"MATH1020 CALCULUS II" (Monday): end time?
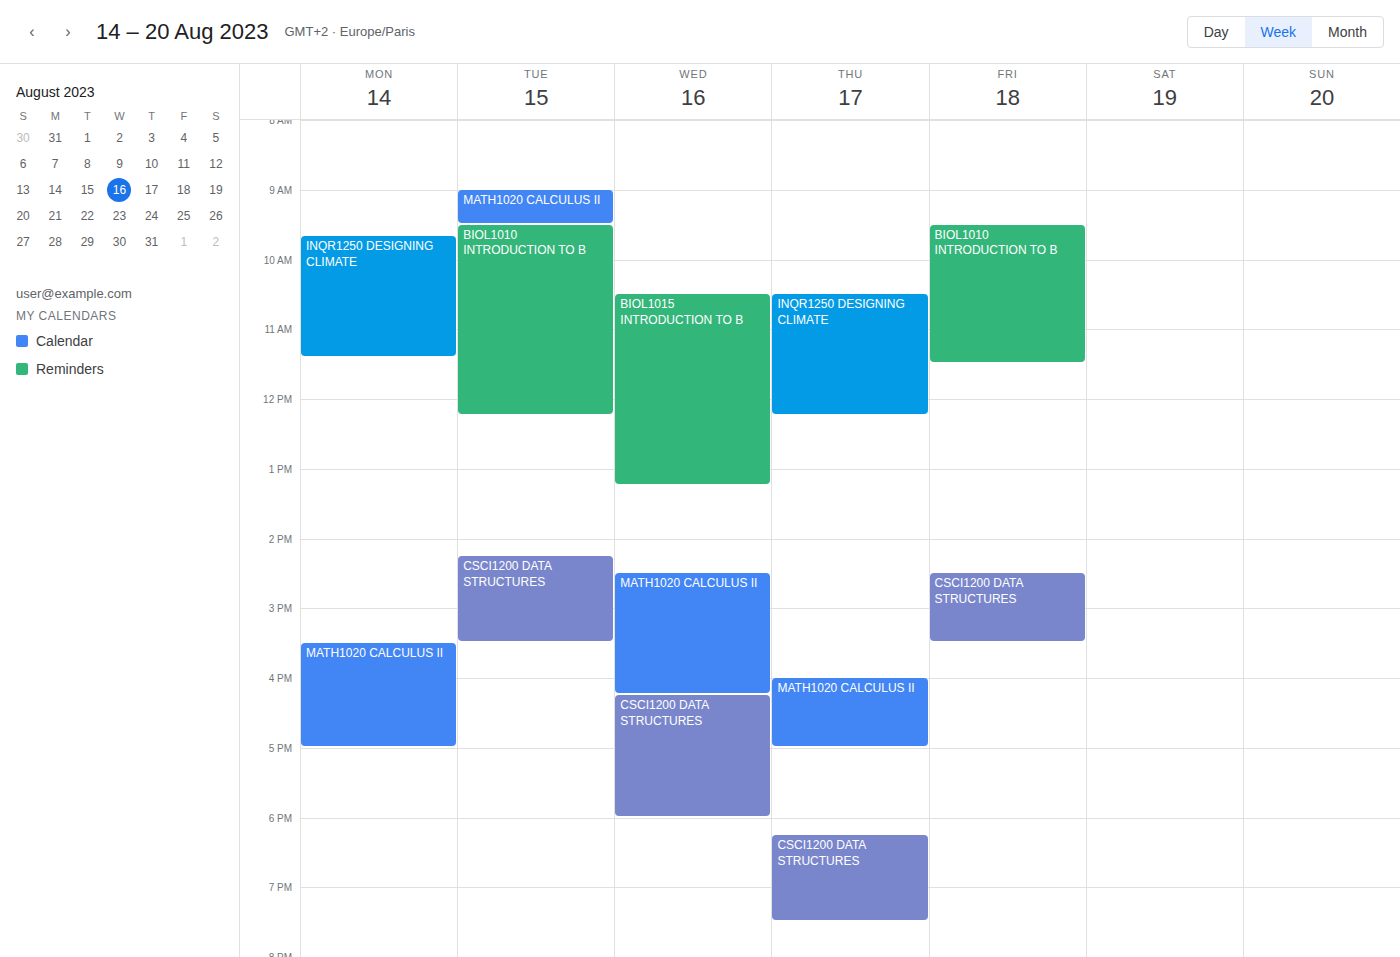
17:00